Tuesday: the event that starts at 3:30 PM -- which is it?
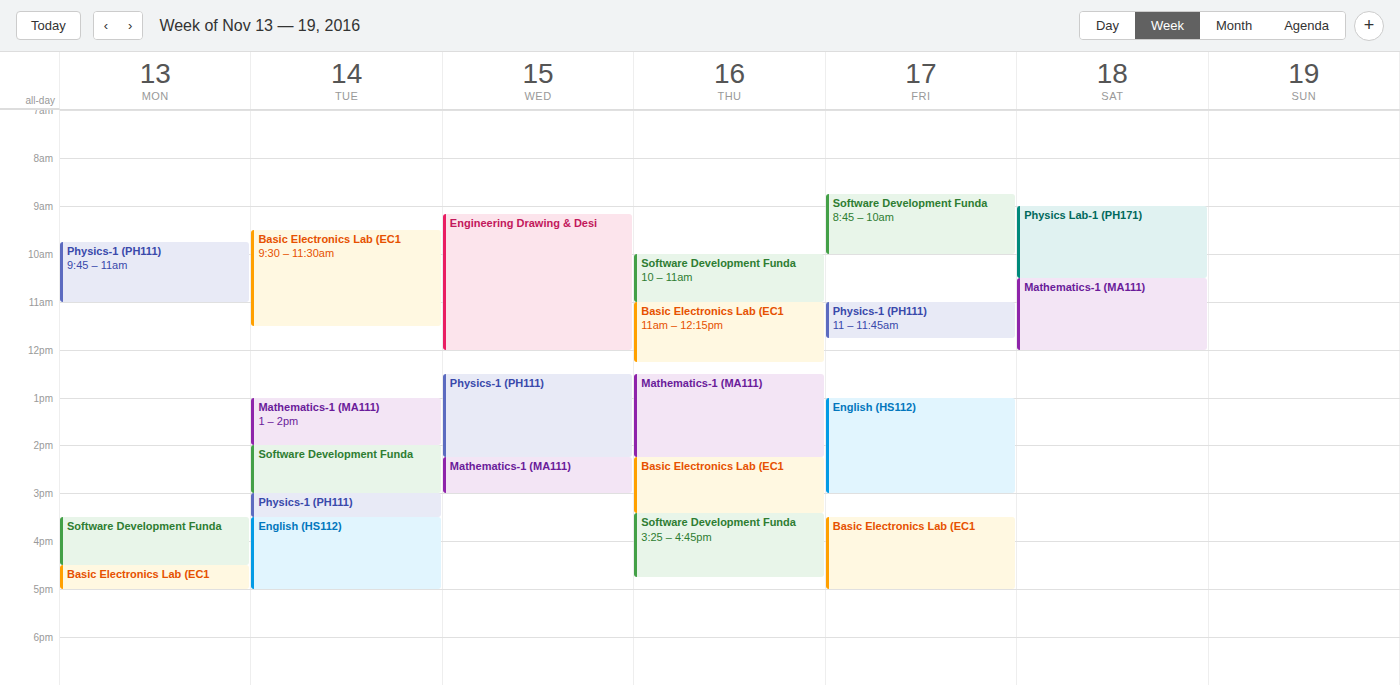
"English (HS112)"